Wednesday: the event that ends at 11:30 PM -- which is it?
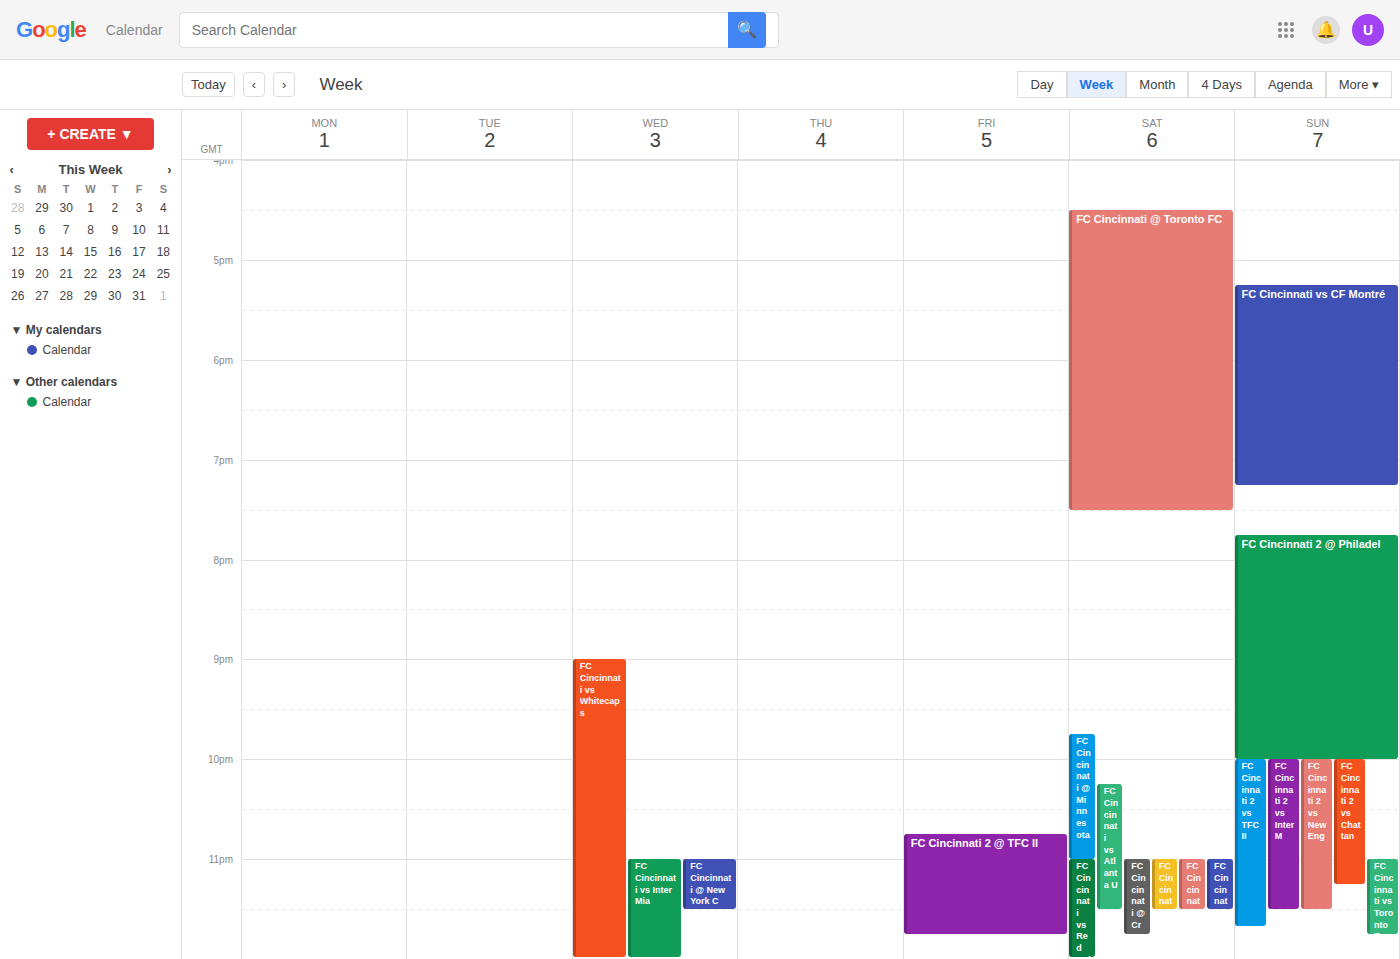
"FC Cincinnati @ New York C"